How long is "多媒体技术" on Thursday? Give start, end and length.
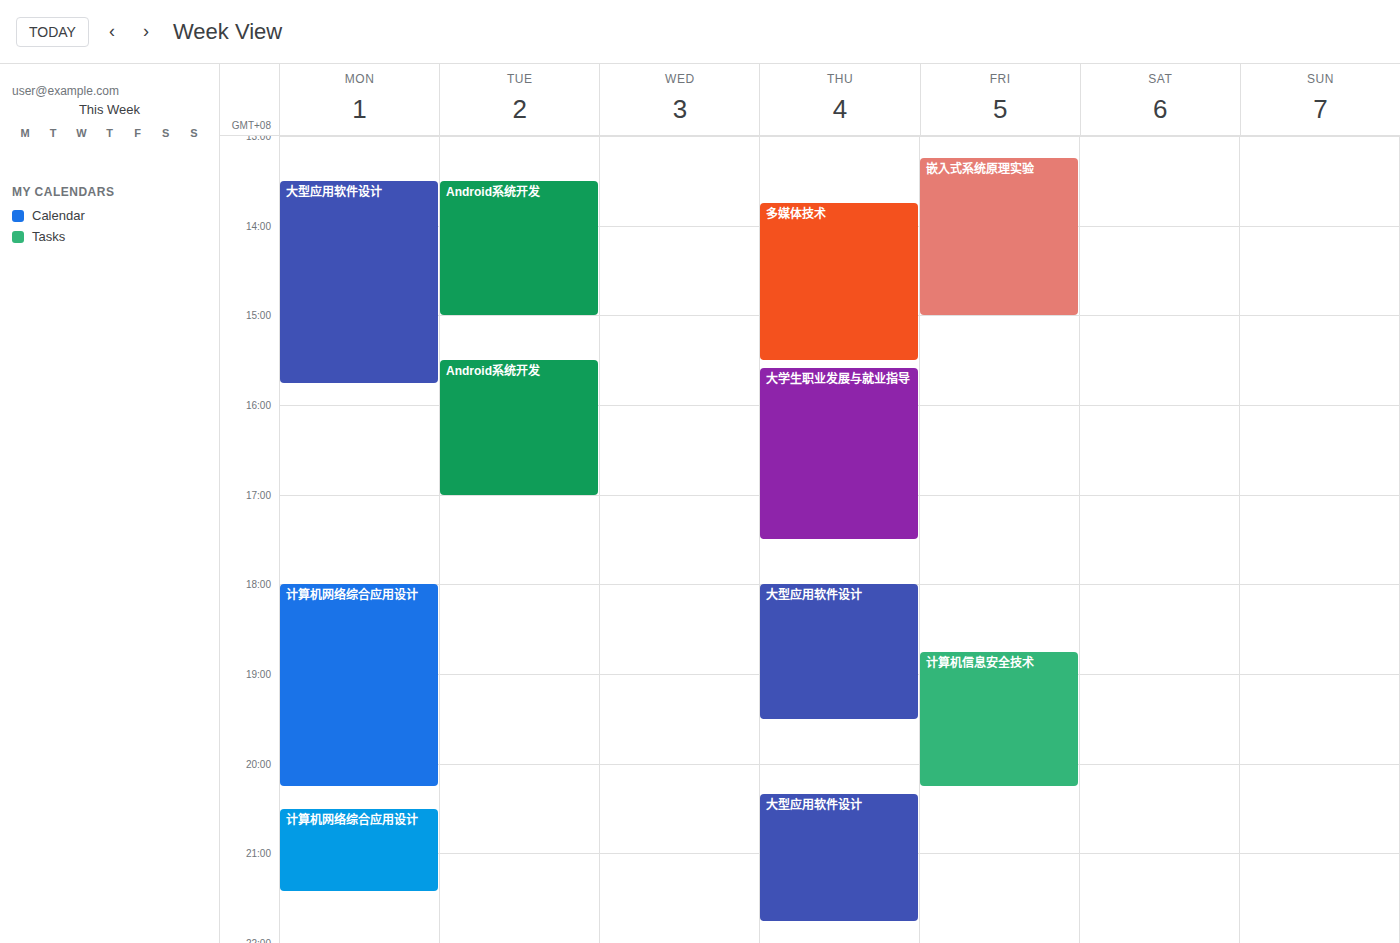
1:45 PM to 3:30 PM, 1 hour 45 minutes